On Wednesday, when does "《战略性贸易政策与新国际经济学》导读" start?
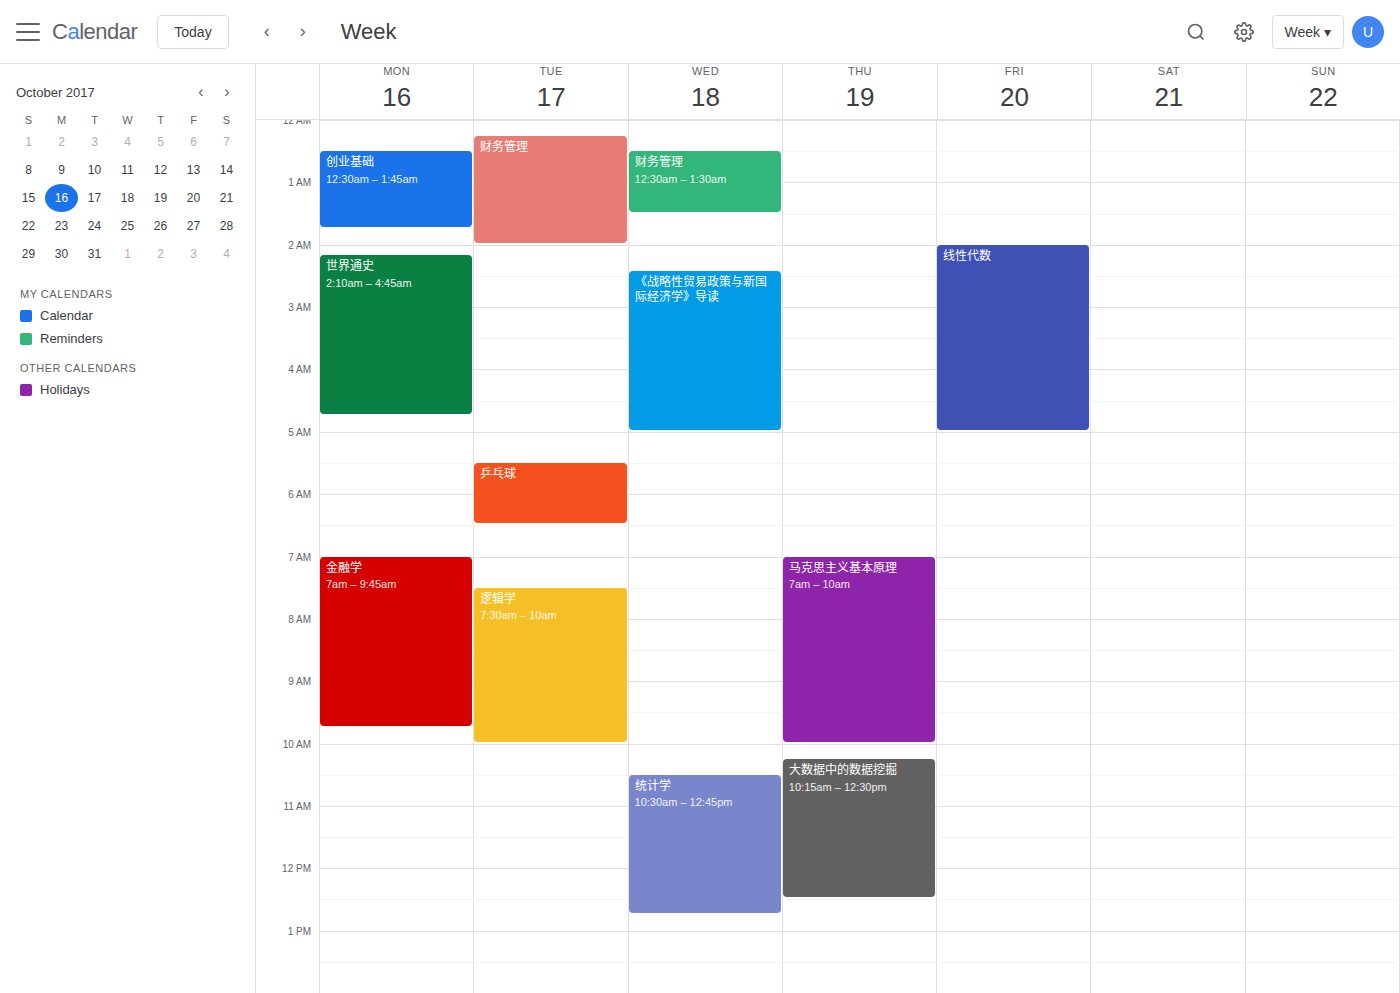
2:25 AM